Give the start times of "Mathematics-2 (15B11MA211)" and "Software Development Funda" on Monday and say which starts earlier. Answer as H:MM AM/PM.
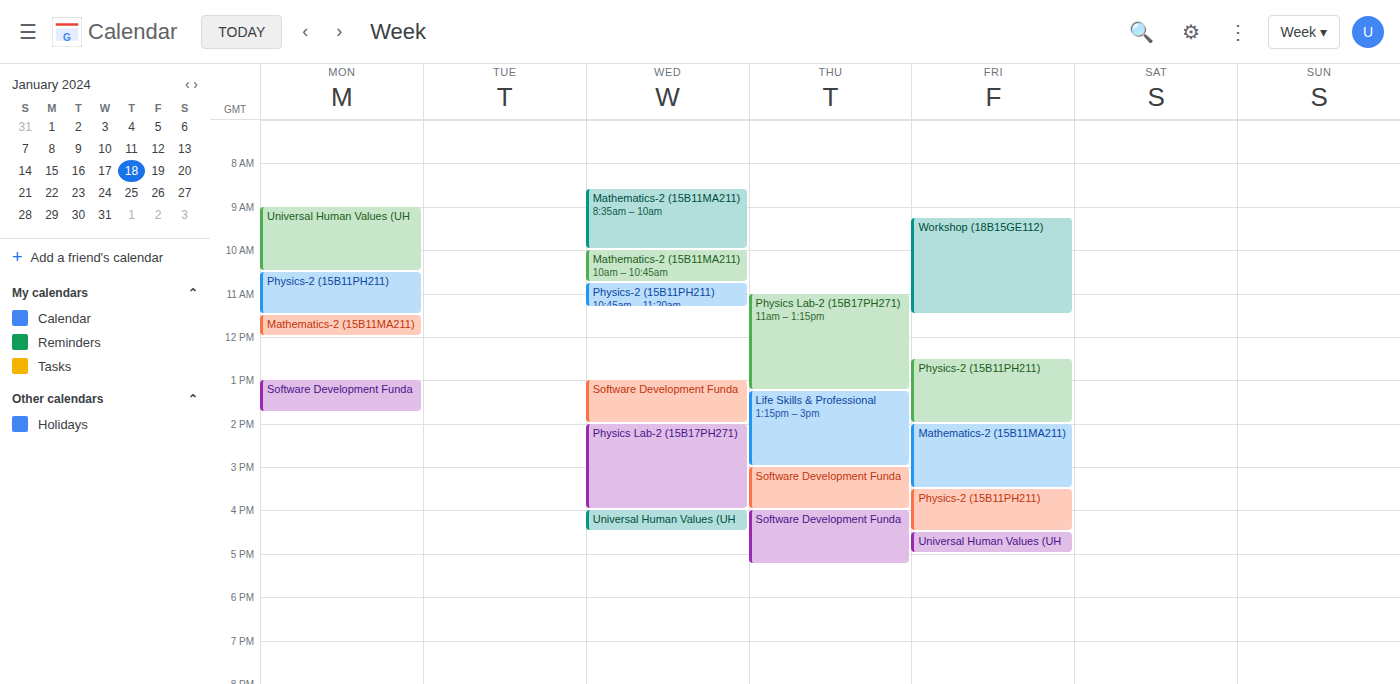
"Mathematics-2 (15B11MA211)" 11:30 AM; "Software Development Funda" 1:00 PM.